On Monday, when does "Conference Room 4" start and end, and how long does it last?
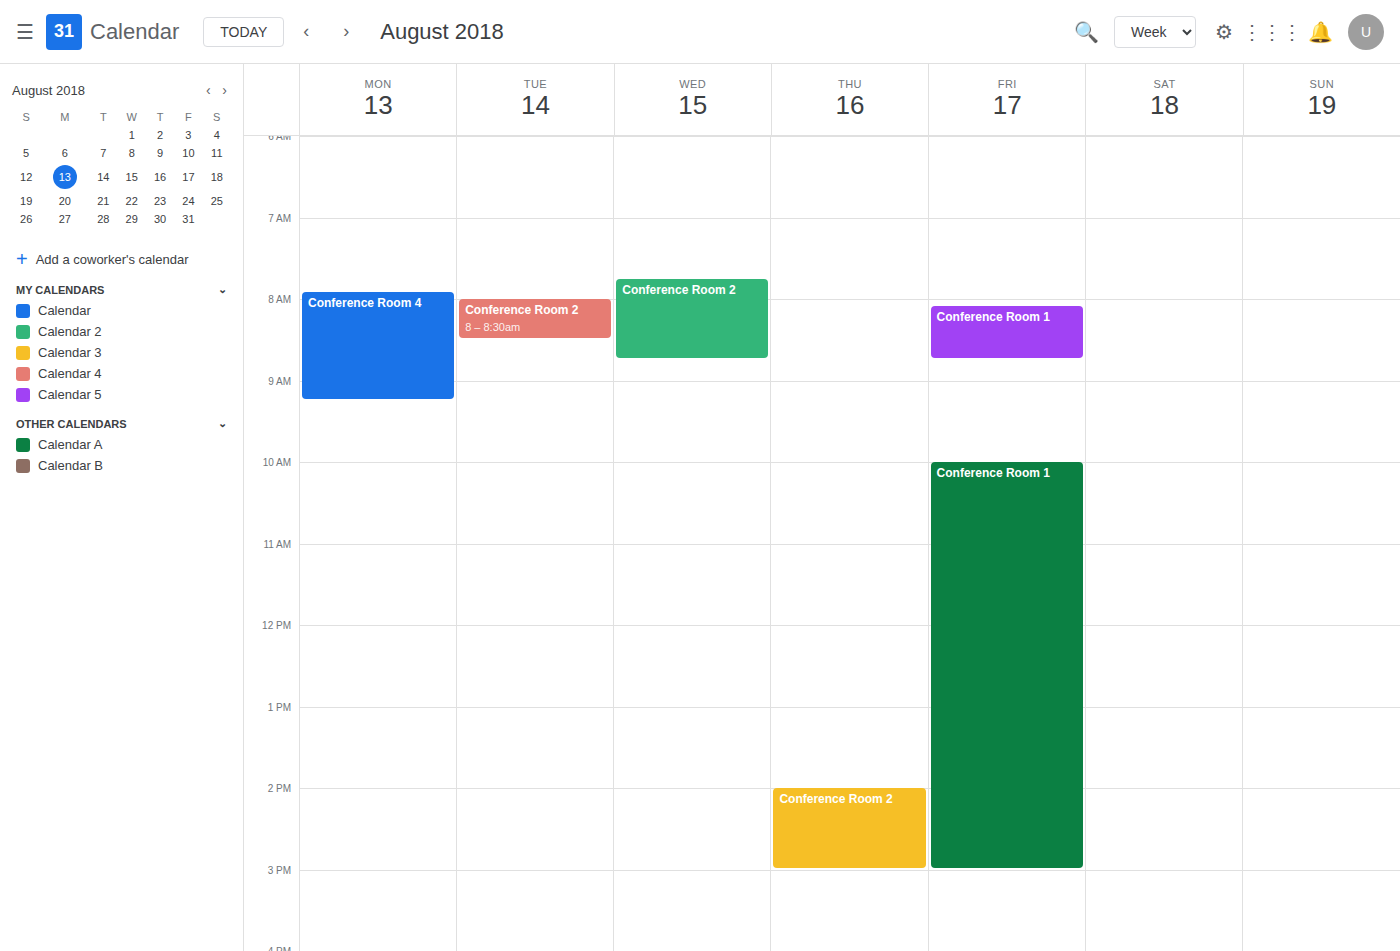
7:55 AM to 9:15 AM, 1 hour 20 minutes